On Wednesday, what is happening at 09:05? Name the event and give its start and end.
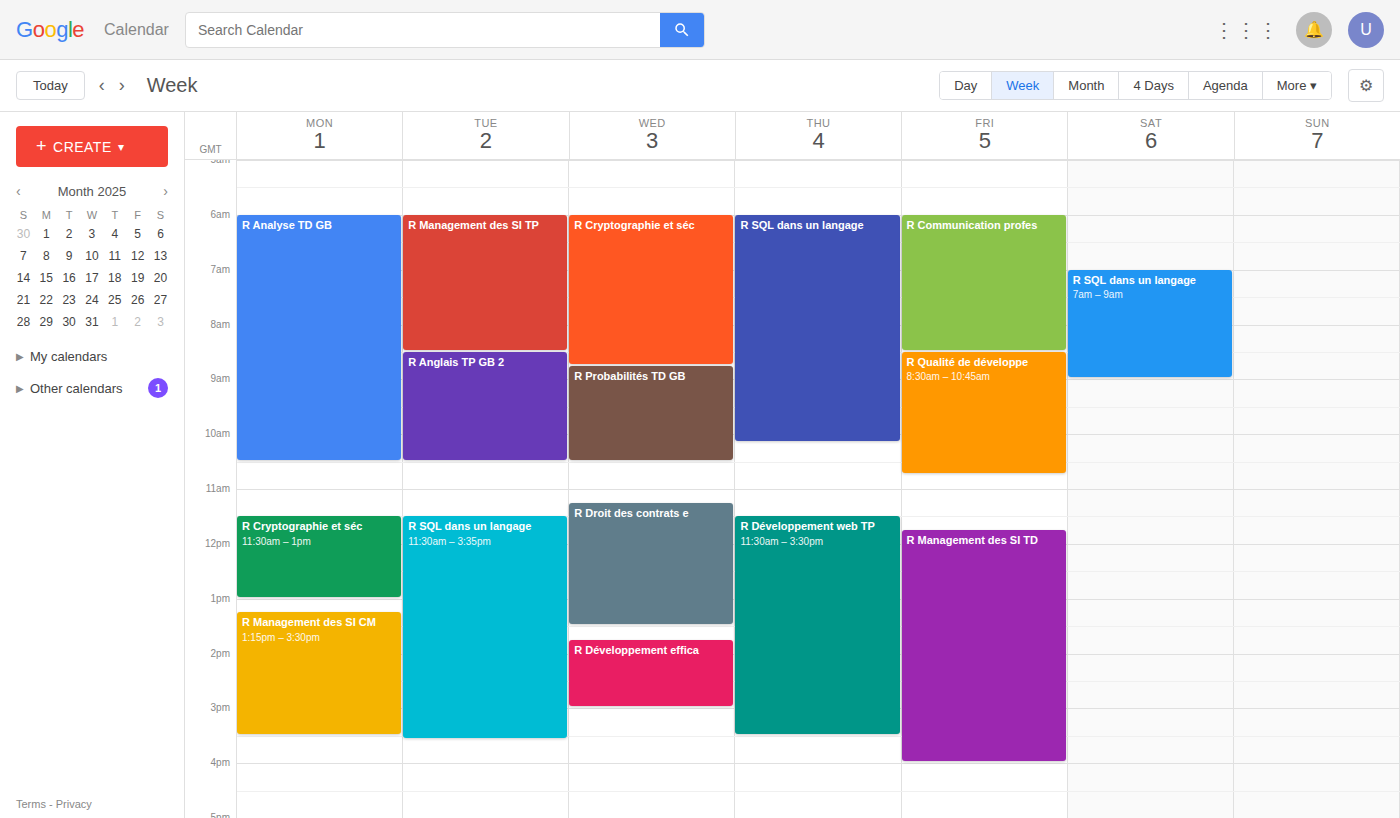
"R Probabilités TD GB", 08:45 to 10:30